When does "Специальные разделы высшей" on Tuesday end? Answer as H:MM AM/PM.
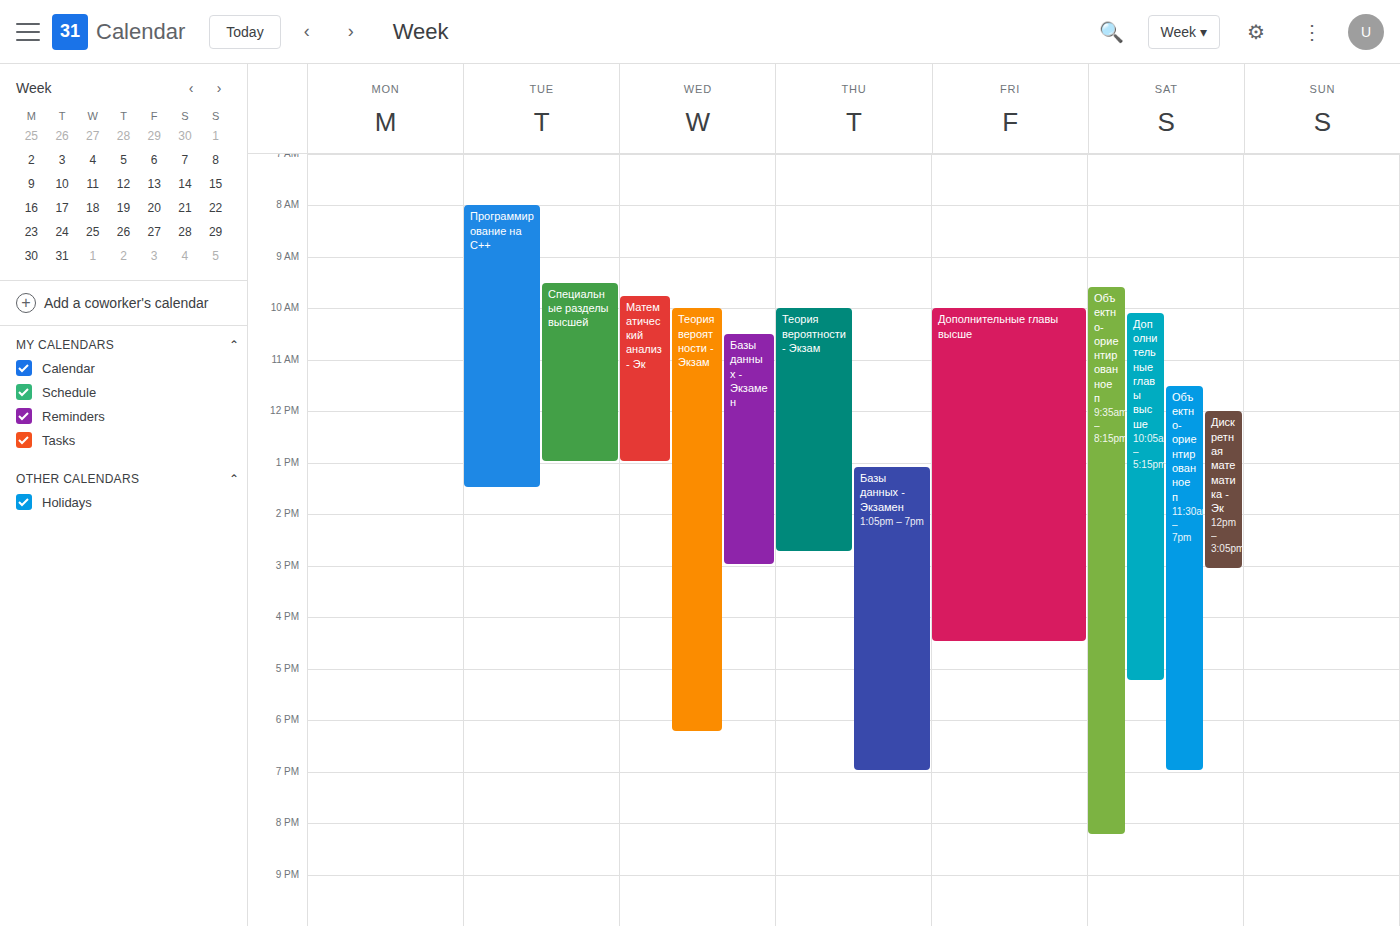
1:00 PM